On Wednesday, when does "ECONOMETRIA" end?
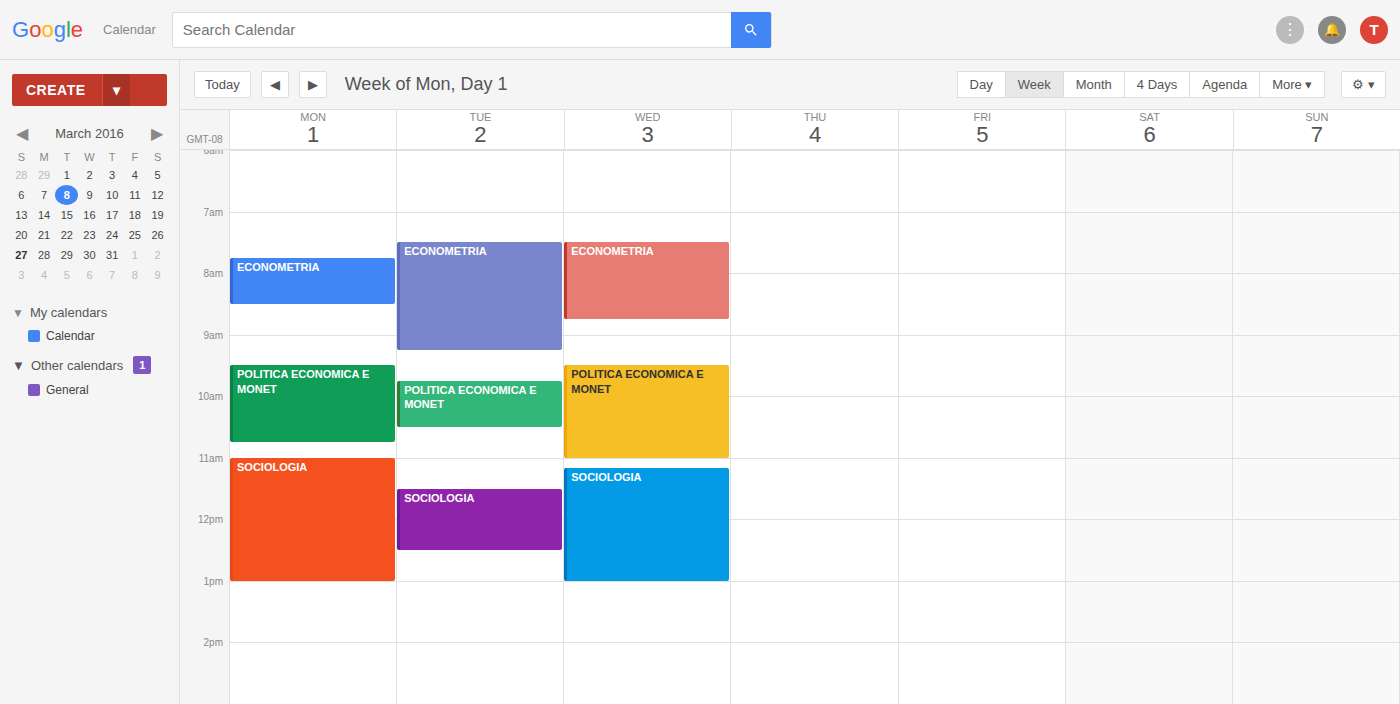
8:45 AM